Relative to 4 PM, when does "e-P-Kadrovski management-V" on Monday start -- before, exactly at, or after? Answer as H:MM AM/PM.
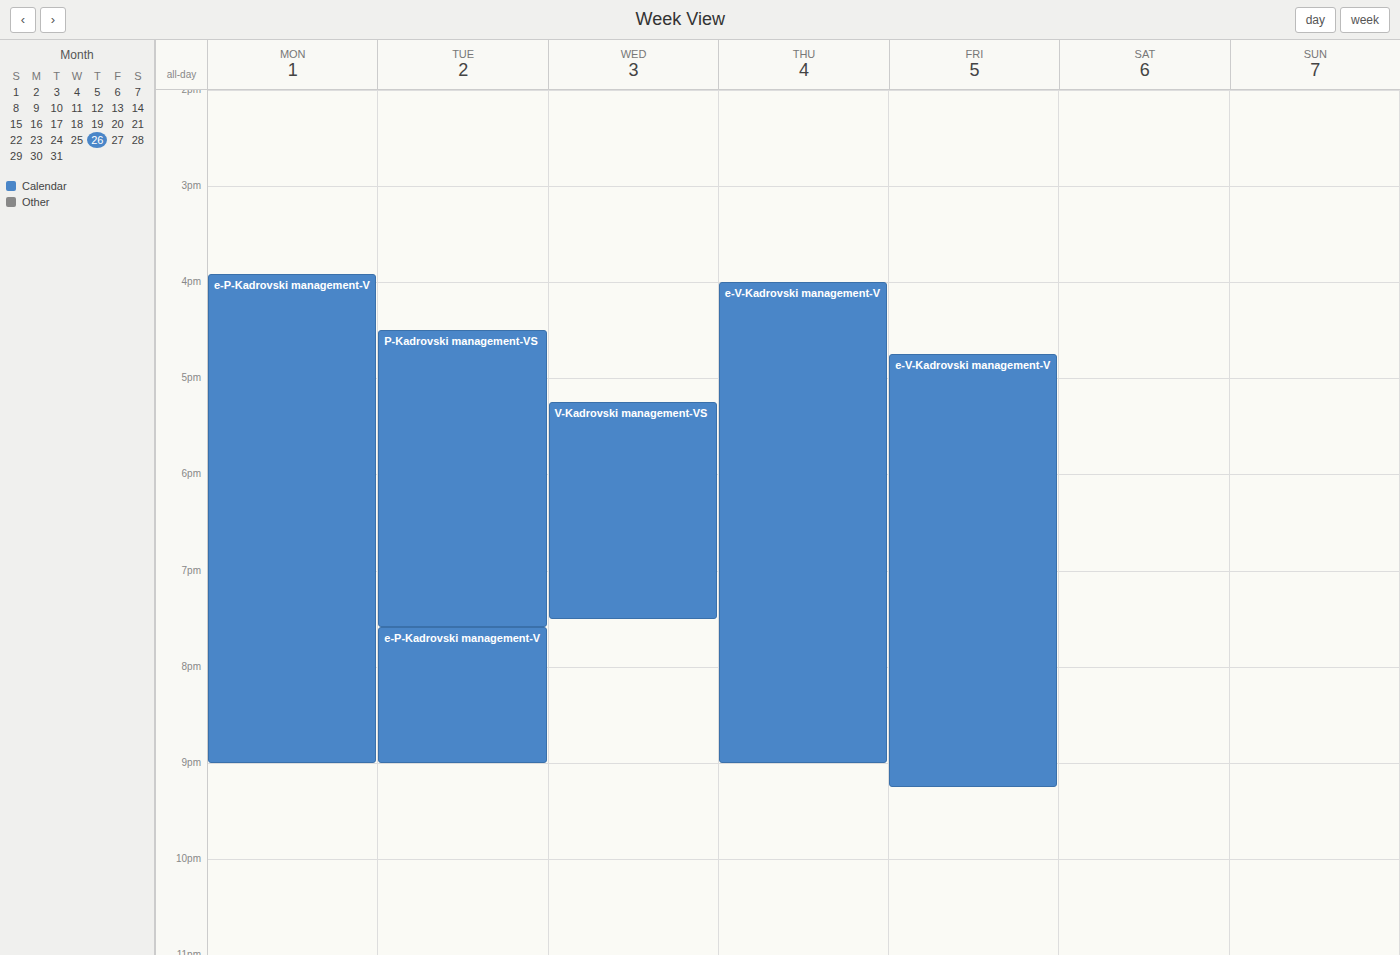
3:55 PM -- before 4 PM, 5 minutes above the 4 PM line.